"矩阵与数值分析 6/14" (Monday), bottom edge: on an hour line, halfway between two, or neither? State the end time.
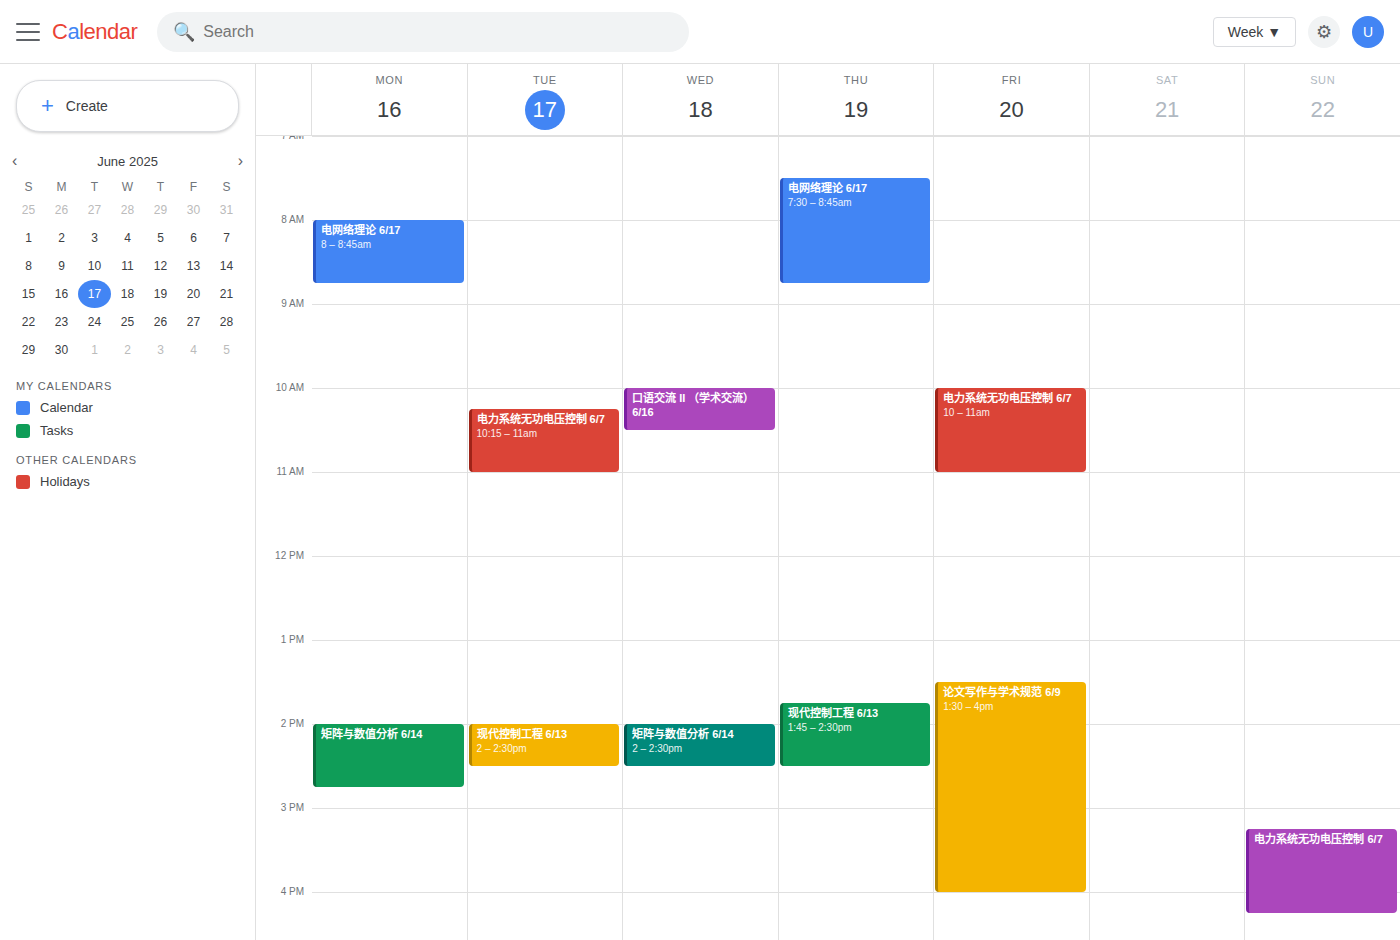
2:45 PM -- neither: three quarters of the way from the 2 PM line to the 3 PM line.